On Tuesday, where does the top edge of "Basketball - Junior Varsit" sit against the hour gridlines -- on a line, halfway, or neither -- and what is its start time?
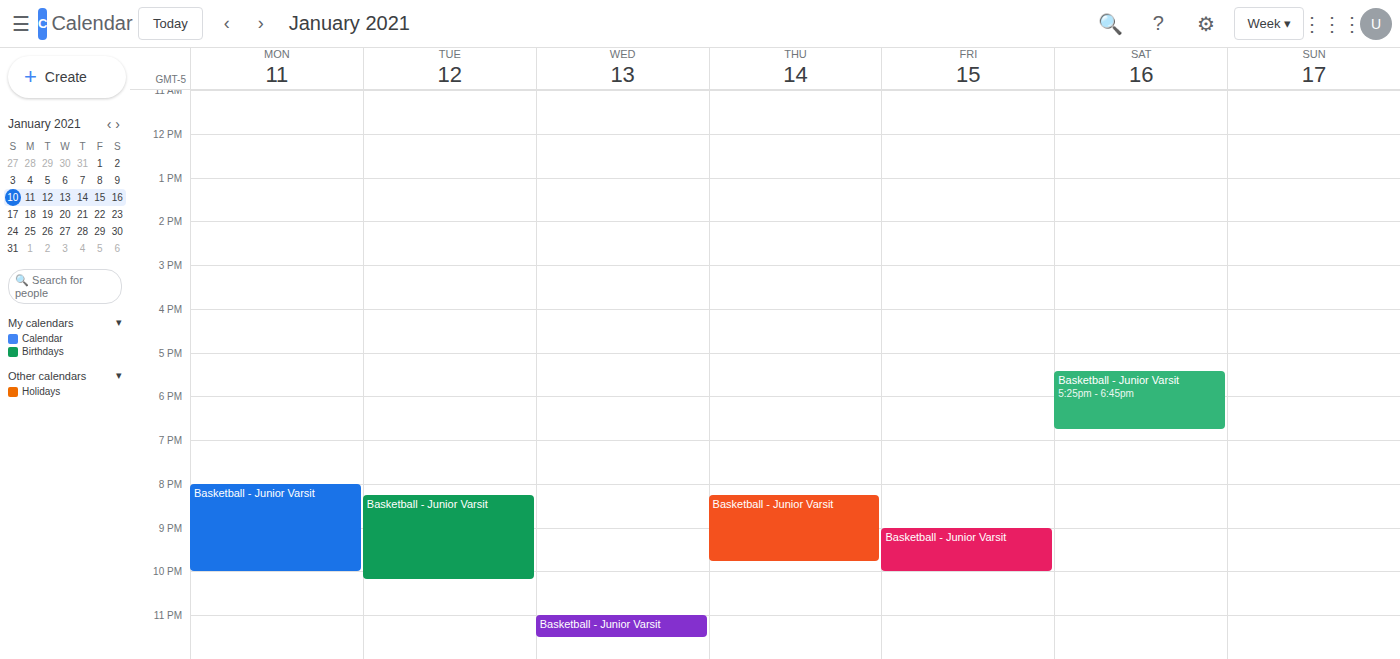
8:15 PM -- neither: a quarter of the way from the 8 PM line to the 9 PM line.